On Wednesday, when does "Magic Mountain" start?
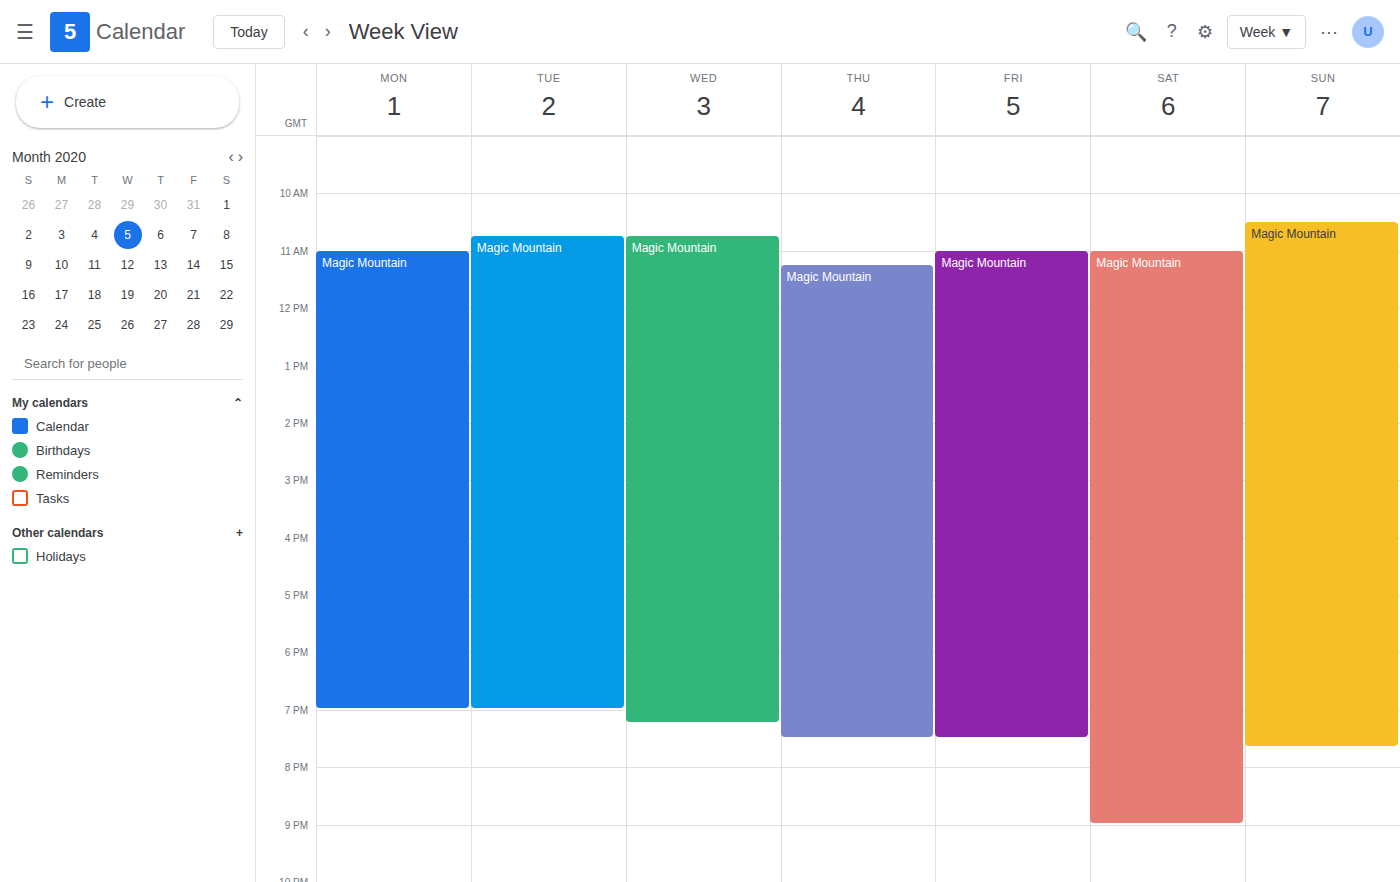
10:45 AM